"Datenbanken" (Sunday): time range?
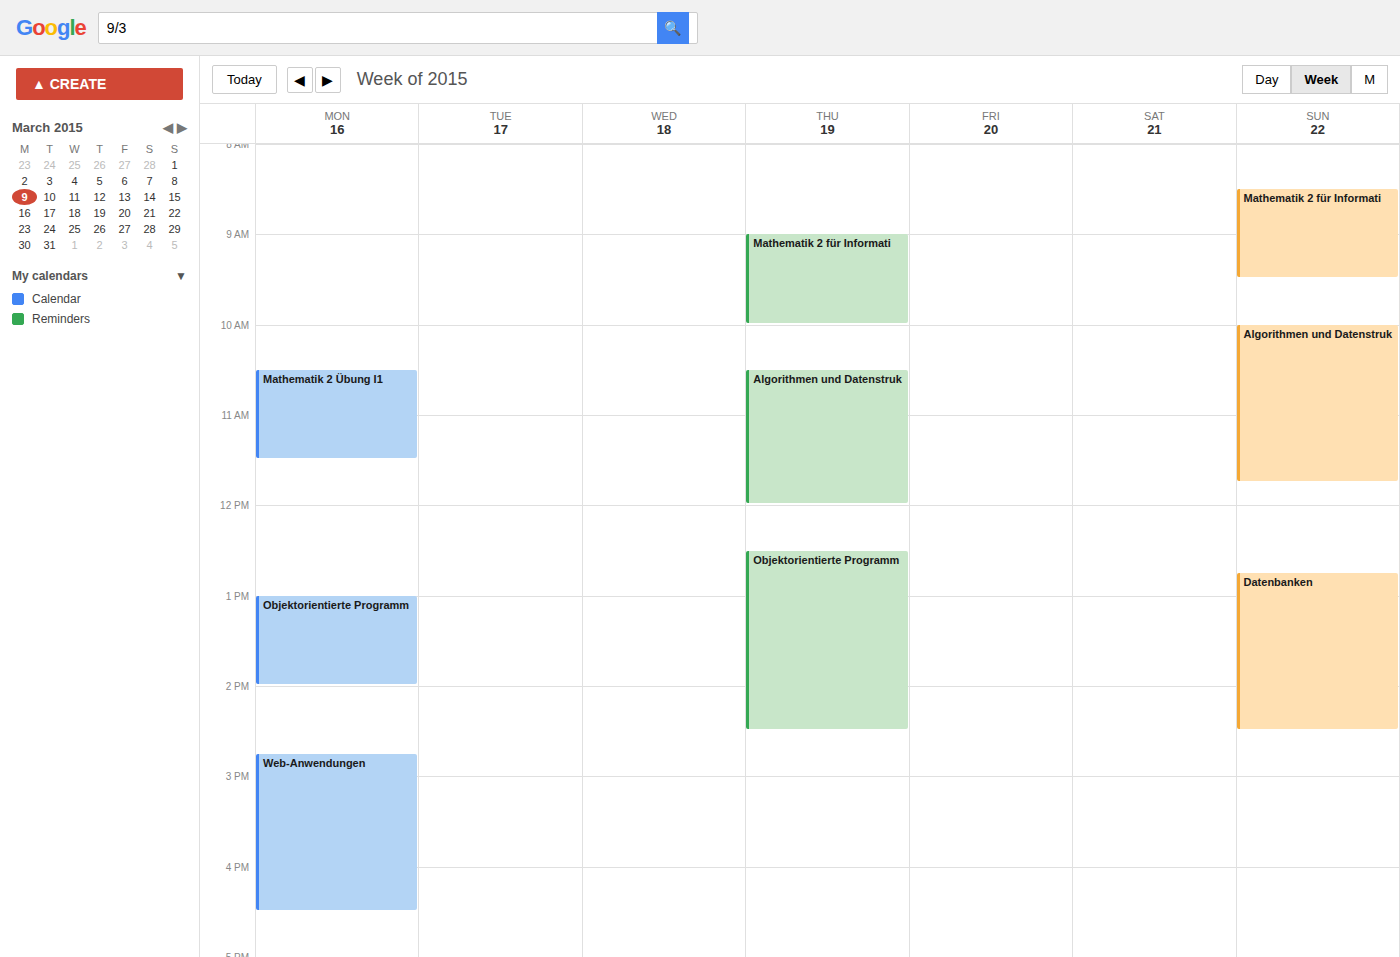
12:45 to 14:30